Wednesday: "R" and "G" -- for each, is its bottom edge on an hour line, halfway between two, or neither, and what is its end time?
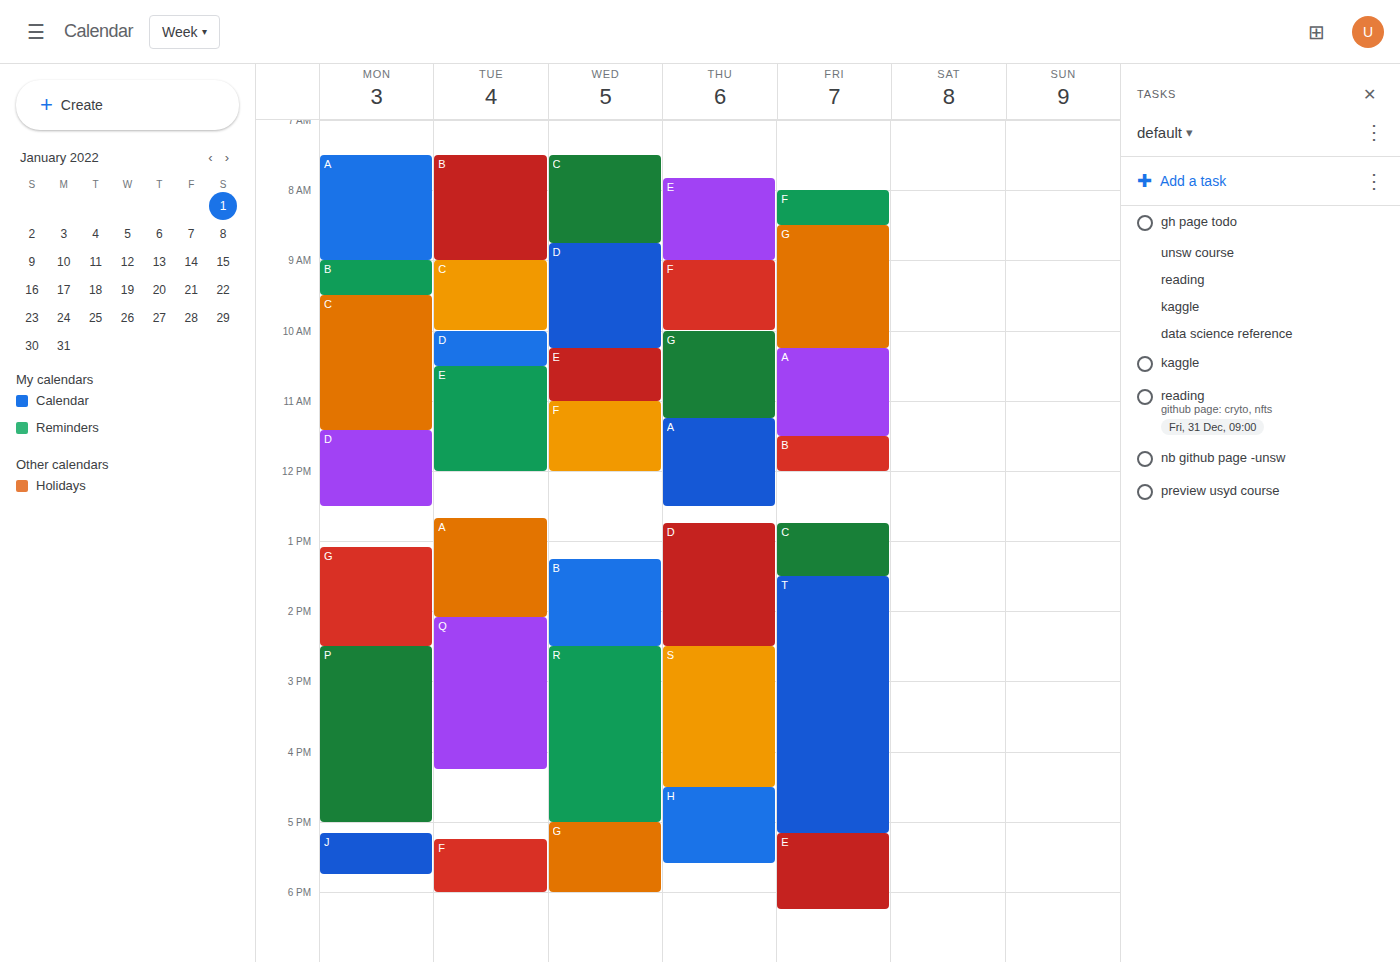
"R": 5:00 PM, exactly on the 5 PM line. "G": 6:00 PM, exactly on the 6 PM line.